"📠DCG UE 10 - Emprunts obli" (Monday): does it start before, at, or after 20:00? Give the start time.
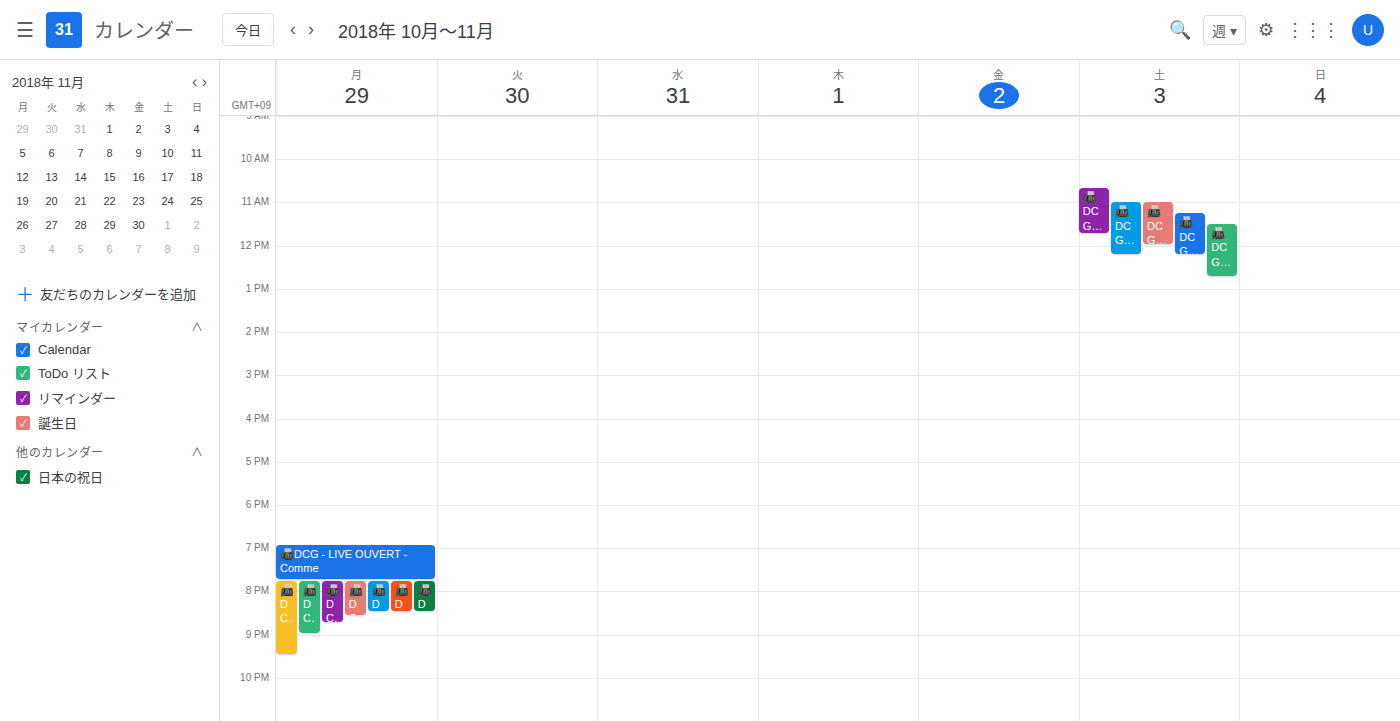
19:45 -- before 20:00, 15 minutes above the 20:00 line.